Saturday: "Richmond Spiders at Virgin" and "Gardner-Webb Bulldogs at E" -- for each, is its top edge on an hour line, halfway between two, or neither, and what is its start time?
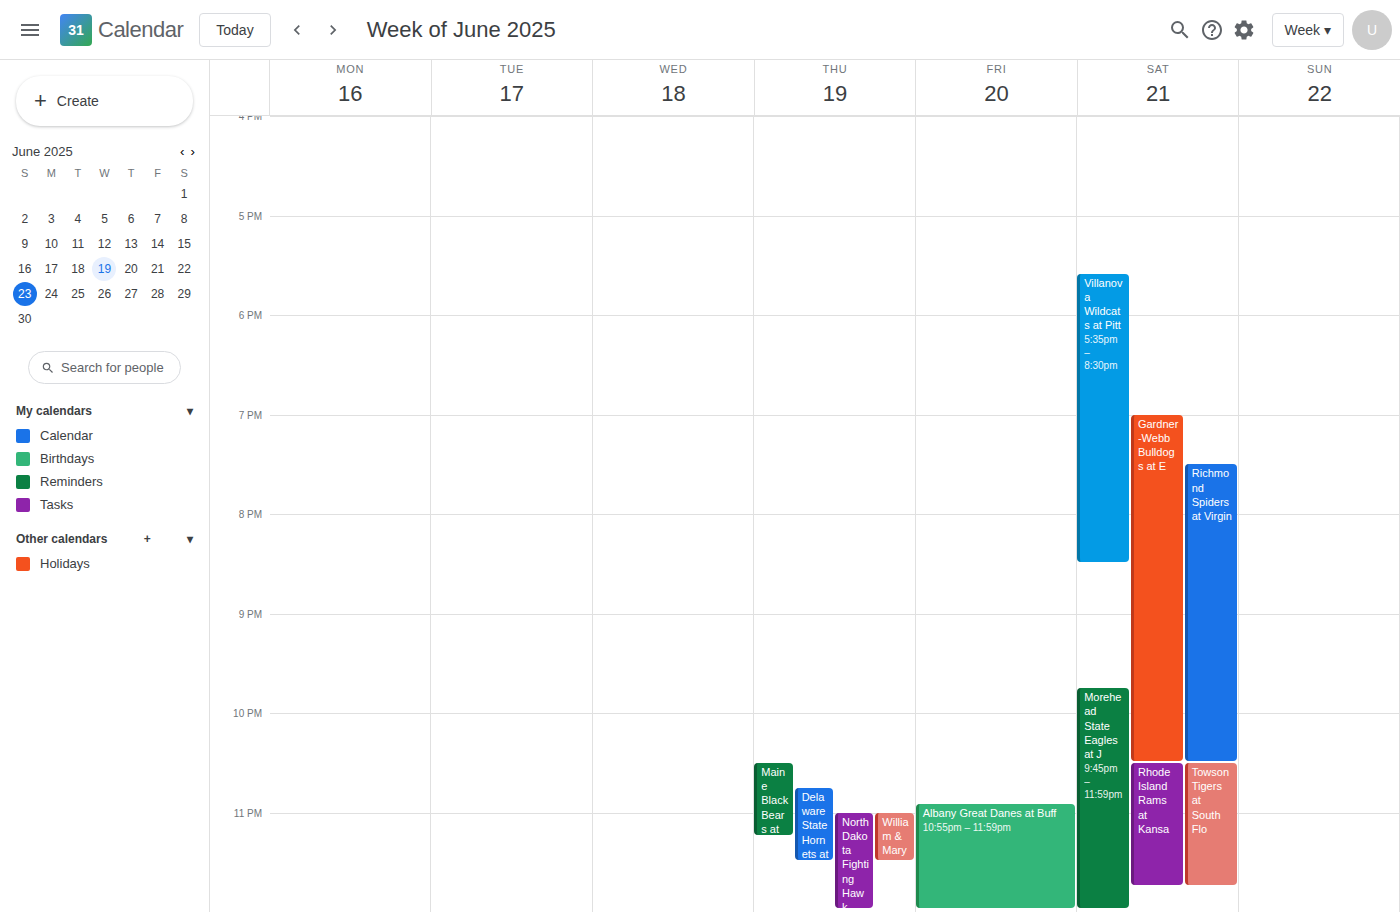
"Richmond Spiders at Virgin": 7:30 PM, halfway between the 7 PM and 8 PM lines. "Gardner-Webb Bulldogs at E": 7:00 PM, exactly on the 7 PM line.